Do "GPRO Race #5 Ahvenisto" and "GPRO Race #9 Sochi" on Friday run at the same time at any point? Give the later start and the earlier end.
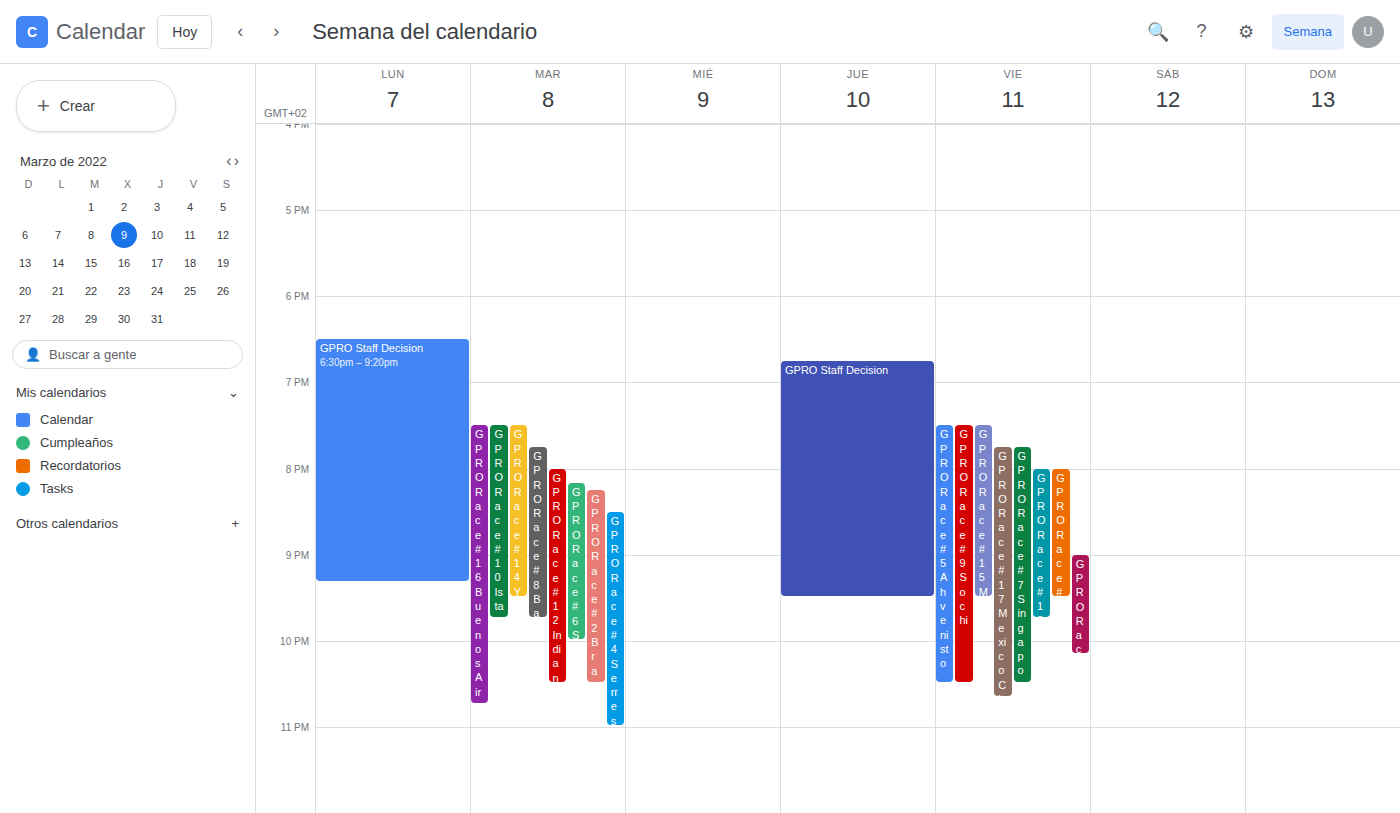
"GPRO Race #5 Ahvenisto" runs 19:30 to 22:30, inside "GPRO Race #9 Sochi" -- they overlap.